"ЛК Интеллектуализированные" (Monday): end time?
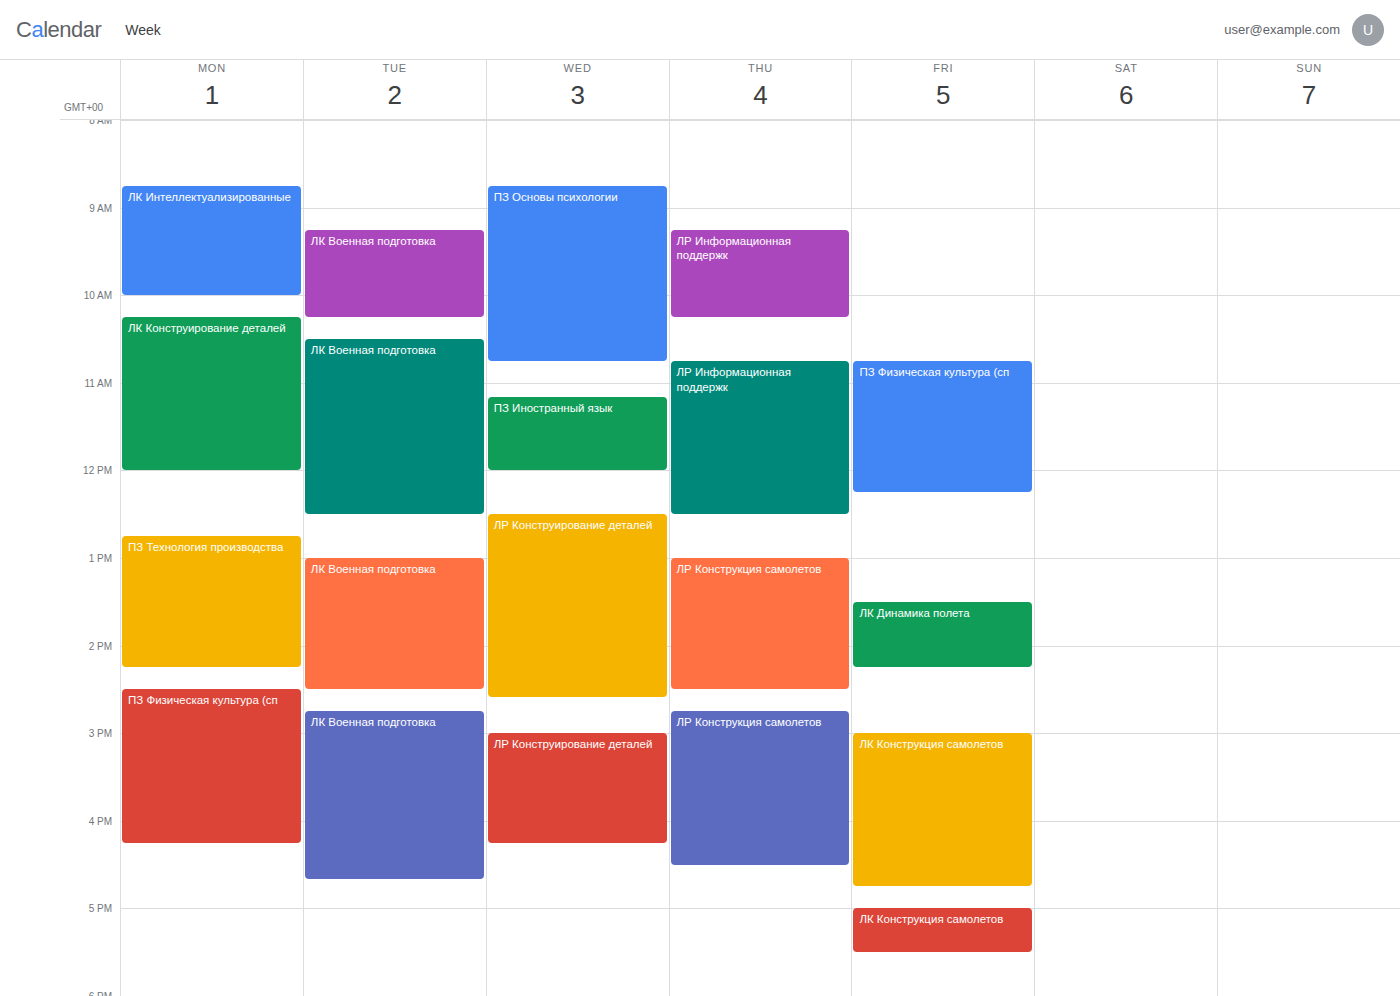
10:00 AM